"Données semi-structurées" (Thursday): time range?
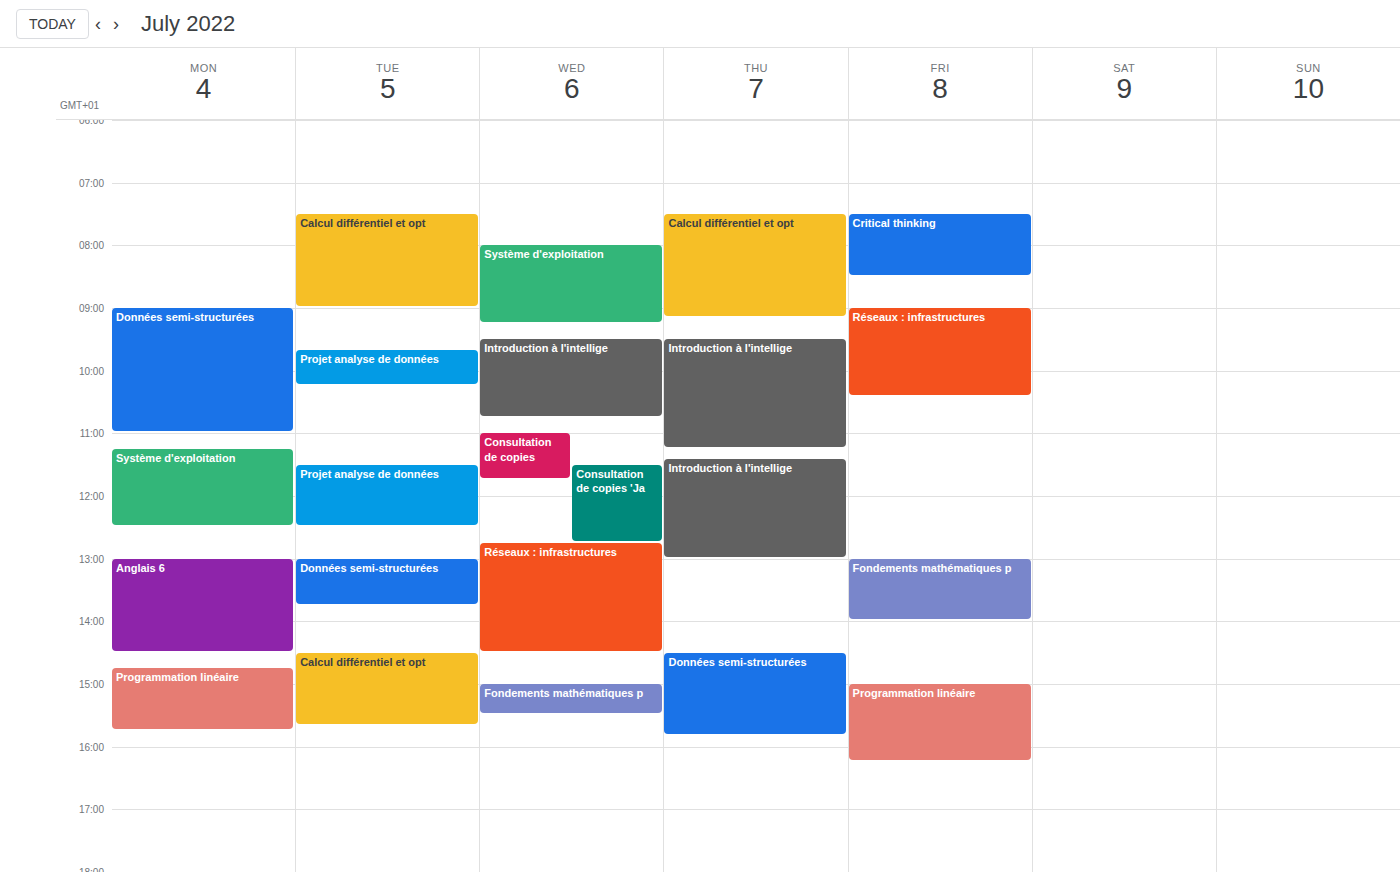
2:30 PM to 3:50 PM